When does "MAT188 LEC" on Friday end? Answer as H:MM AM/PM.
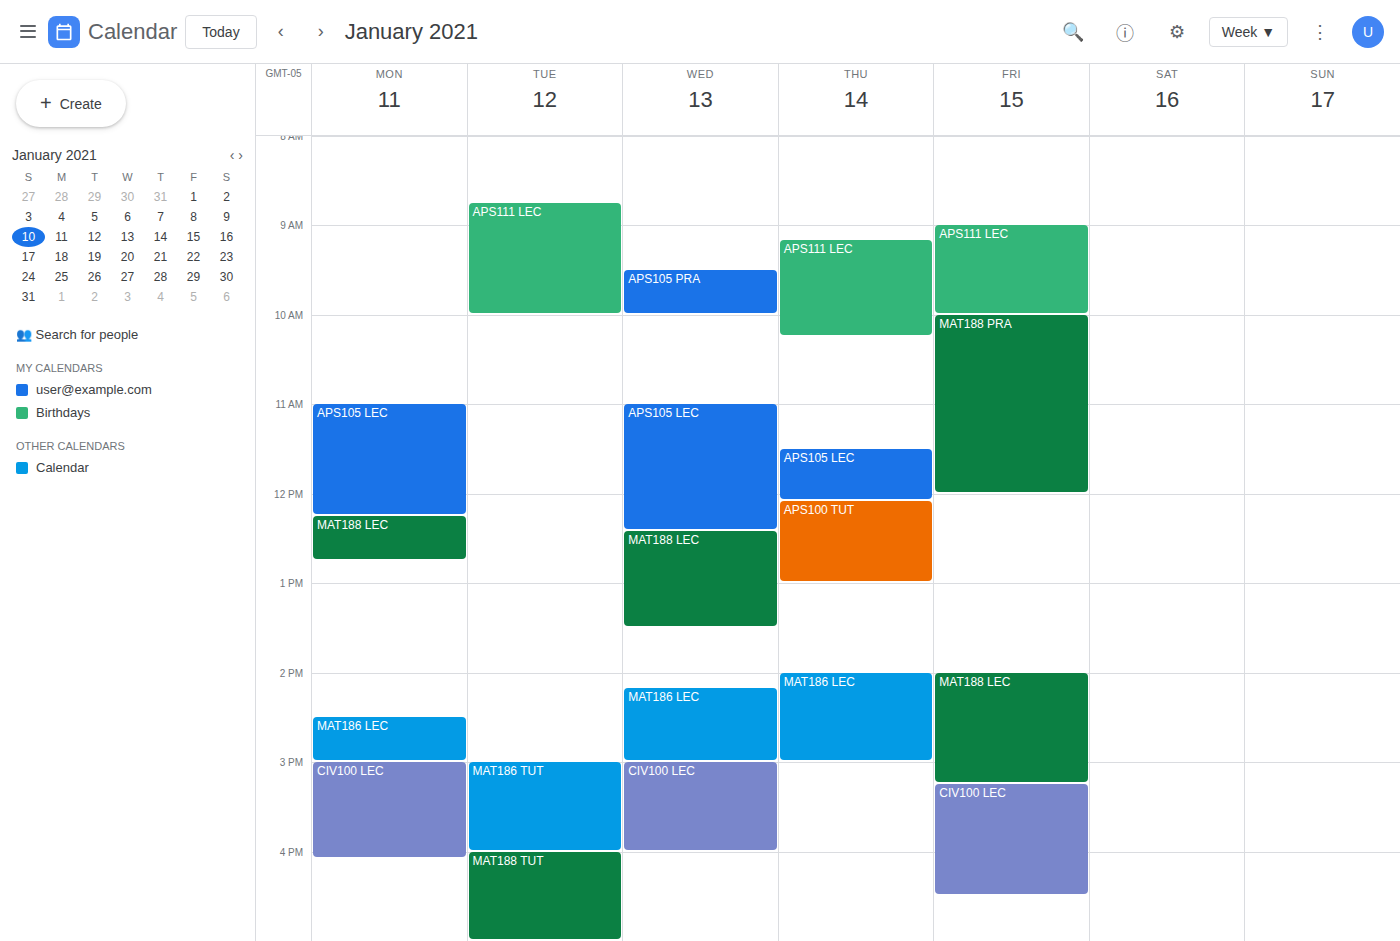
3:15 PM